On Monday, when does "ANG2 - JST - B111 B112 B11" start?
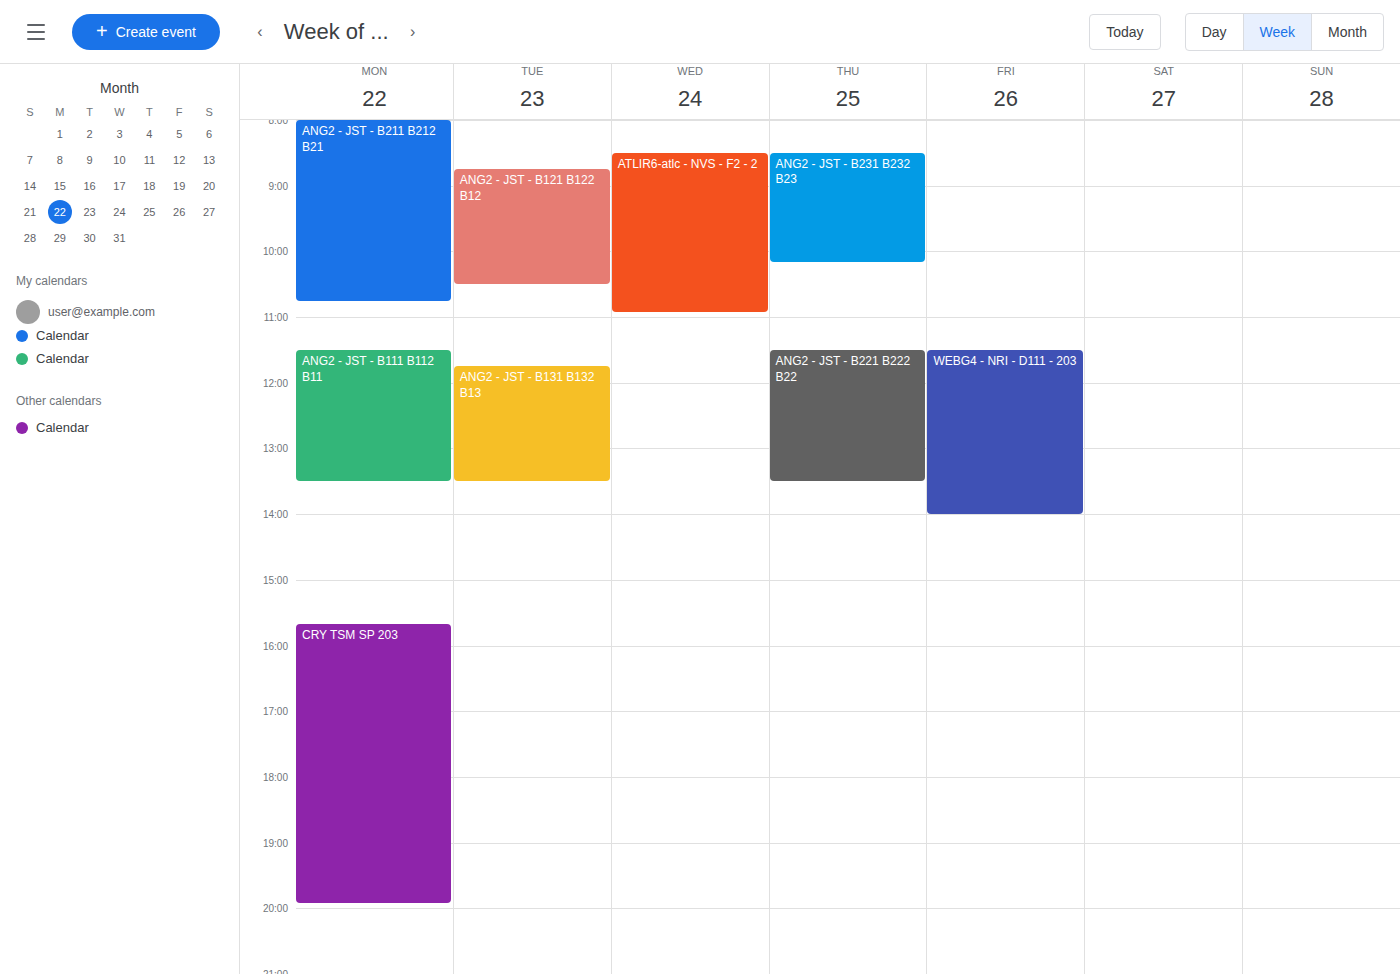
11:30 AM